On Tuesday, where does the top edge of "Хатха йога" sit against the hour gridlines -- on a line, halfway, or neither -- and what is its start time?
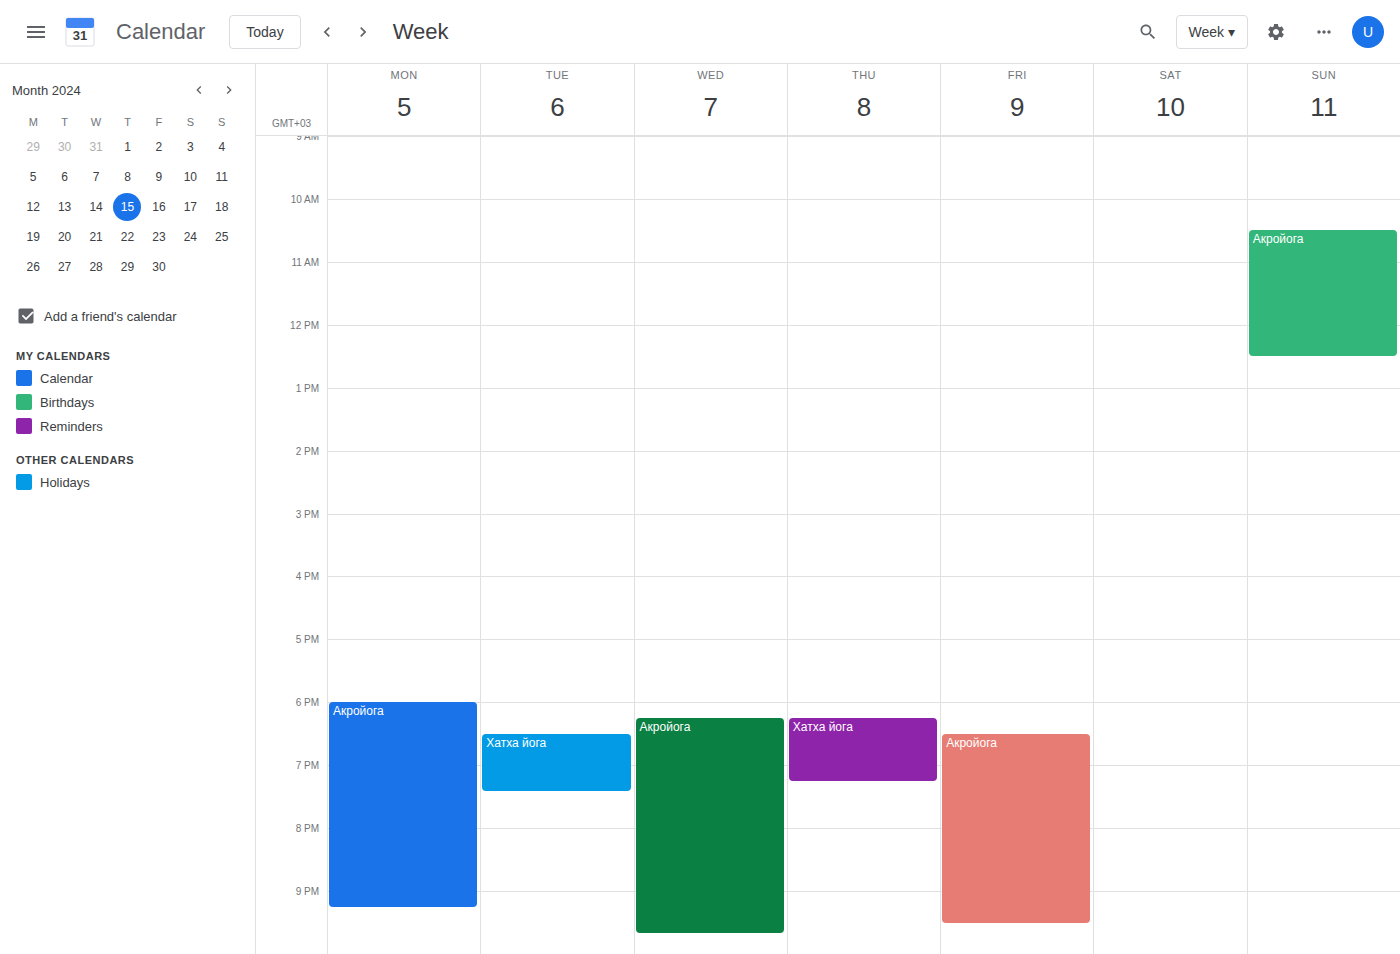
6:30 PM -- halfway between the 6 PM and 7 PM lines.